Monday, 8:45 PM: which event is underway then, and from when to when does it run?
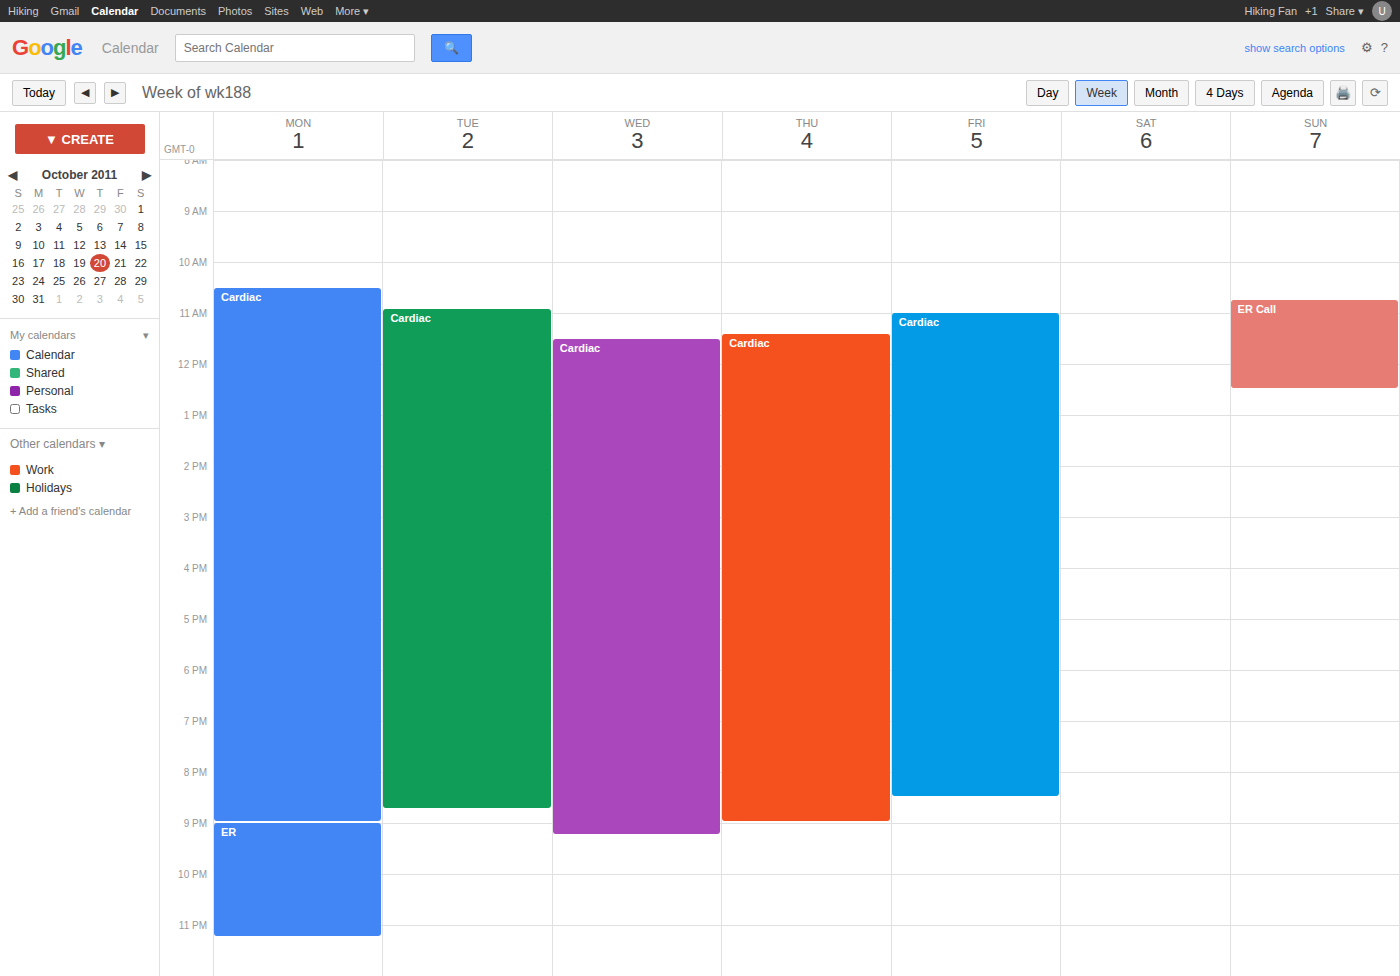
"Cardiac", 10:30 AM to 9:00 PM